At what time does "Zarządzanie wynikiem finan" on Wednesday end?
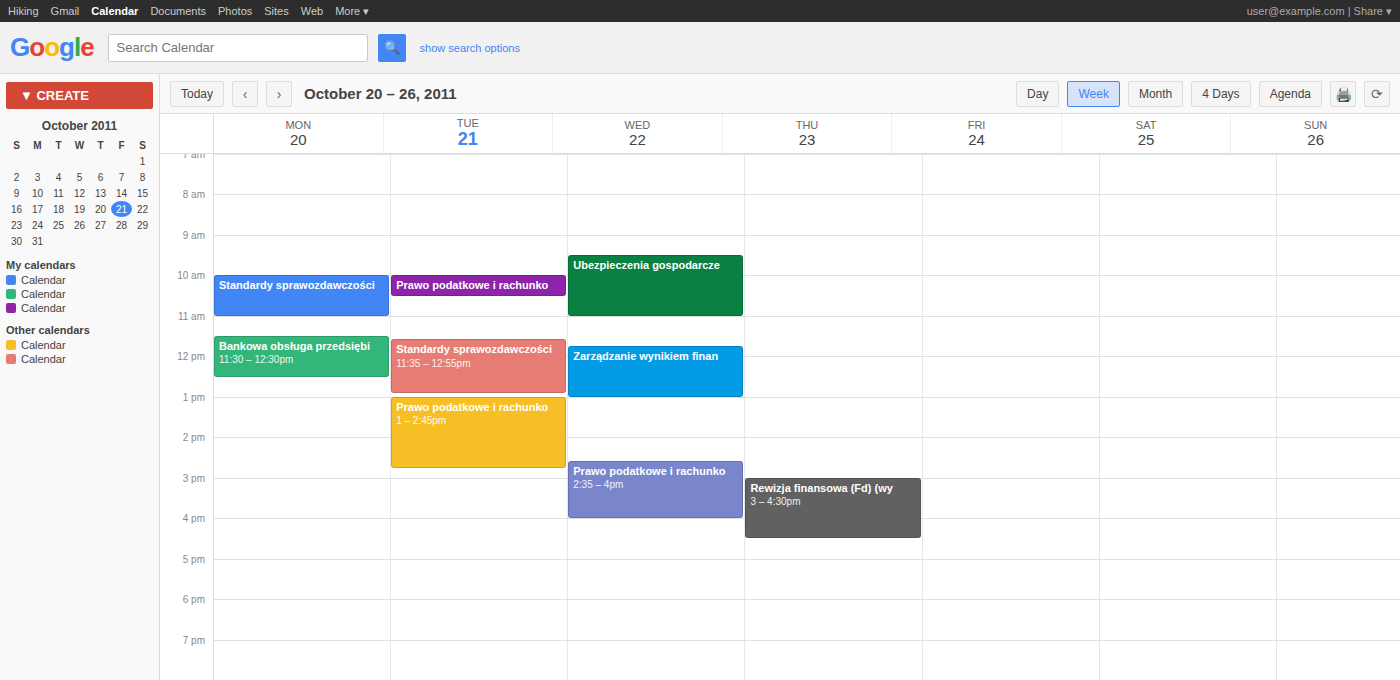
1:00 PM